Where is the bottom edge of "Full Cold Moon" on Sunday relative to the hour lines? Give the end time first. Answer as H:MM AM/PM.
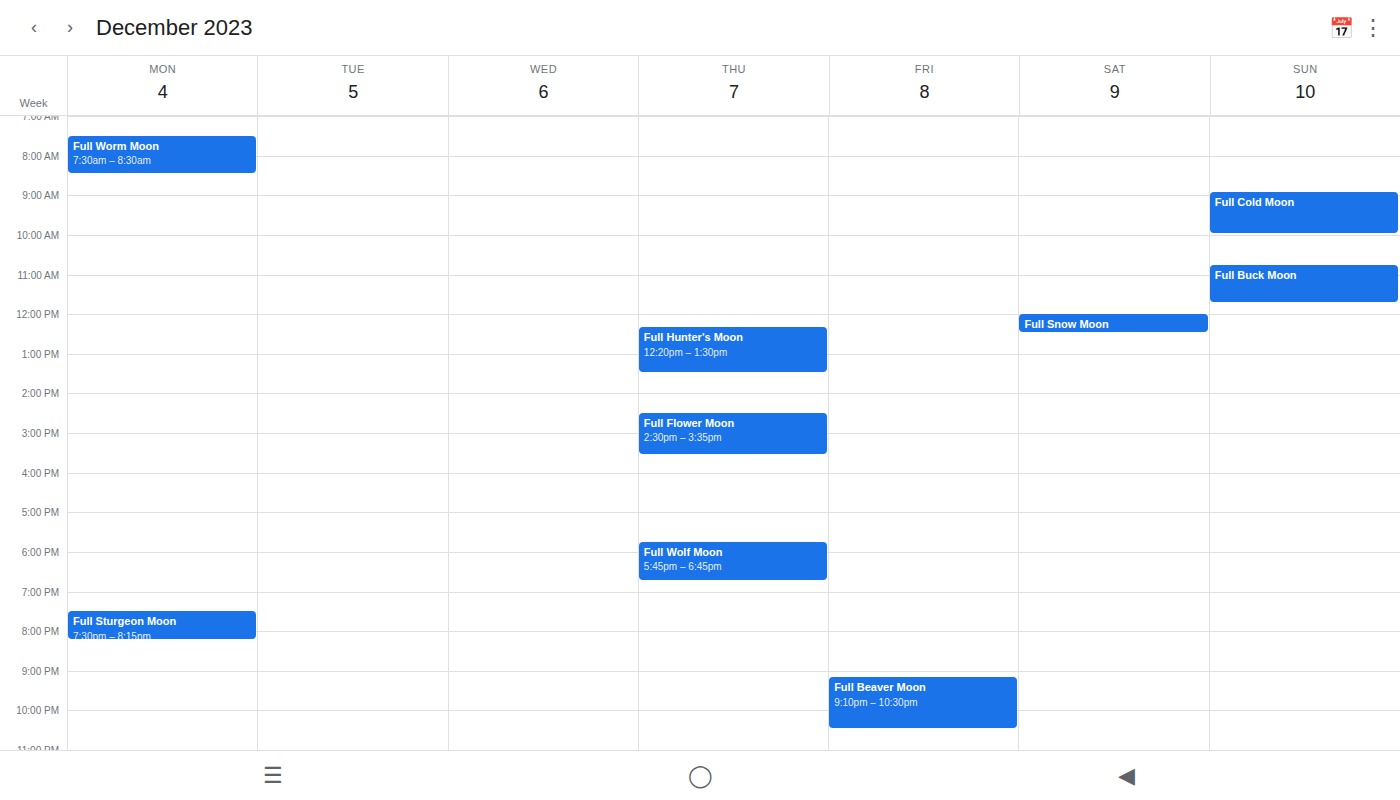
10:00 AM -- exactly on the 10 AM line.